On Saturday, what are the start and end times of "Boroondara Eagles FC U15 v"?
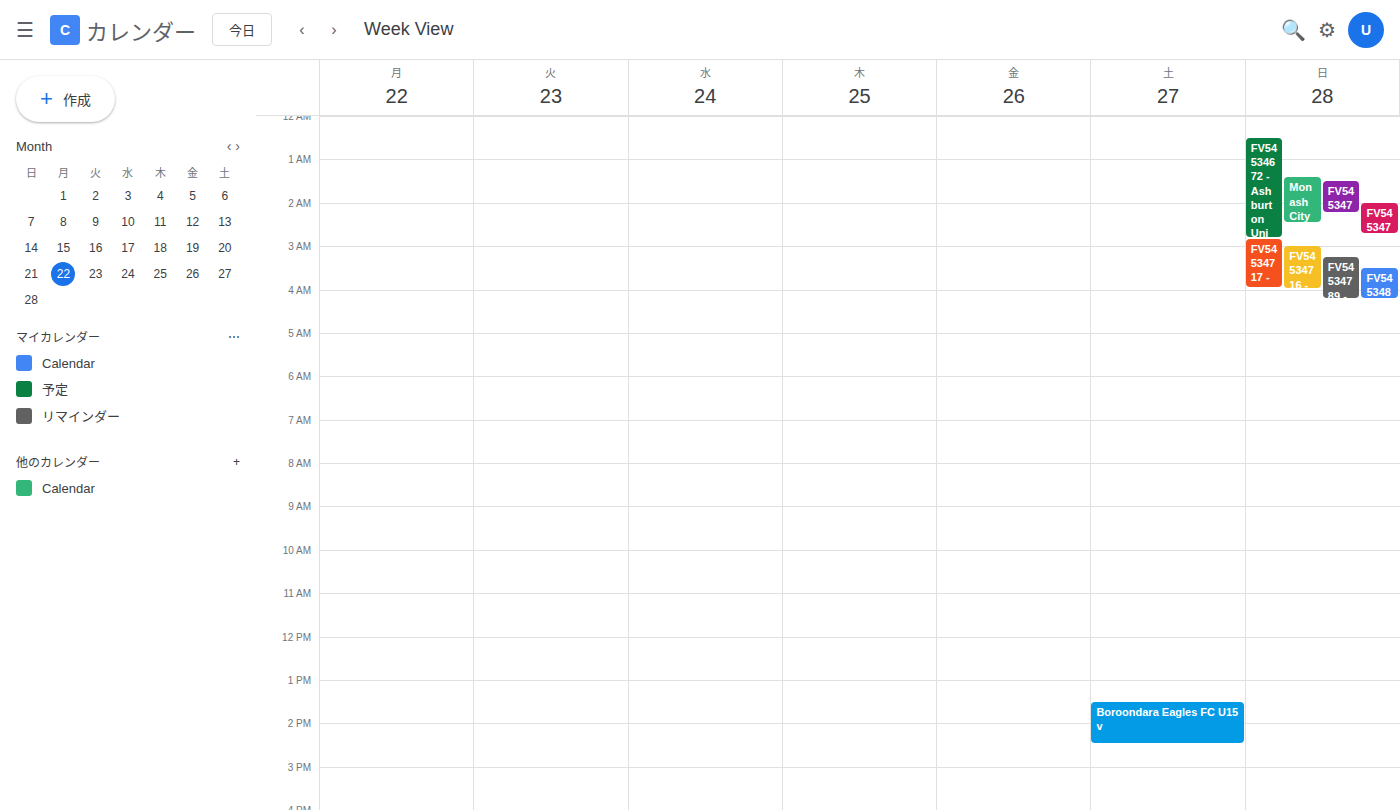
1:30 PM to 2:30 PM